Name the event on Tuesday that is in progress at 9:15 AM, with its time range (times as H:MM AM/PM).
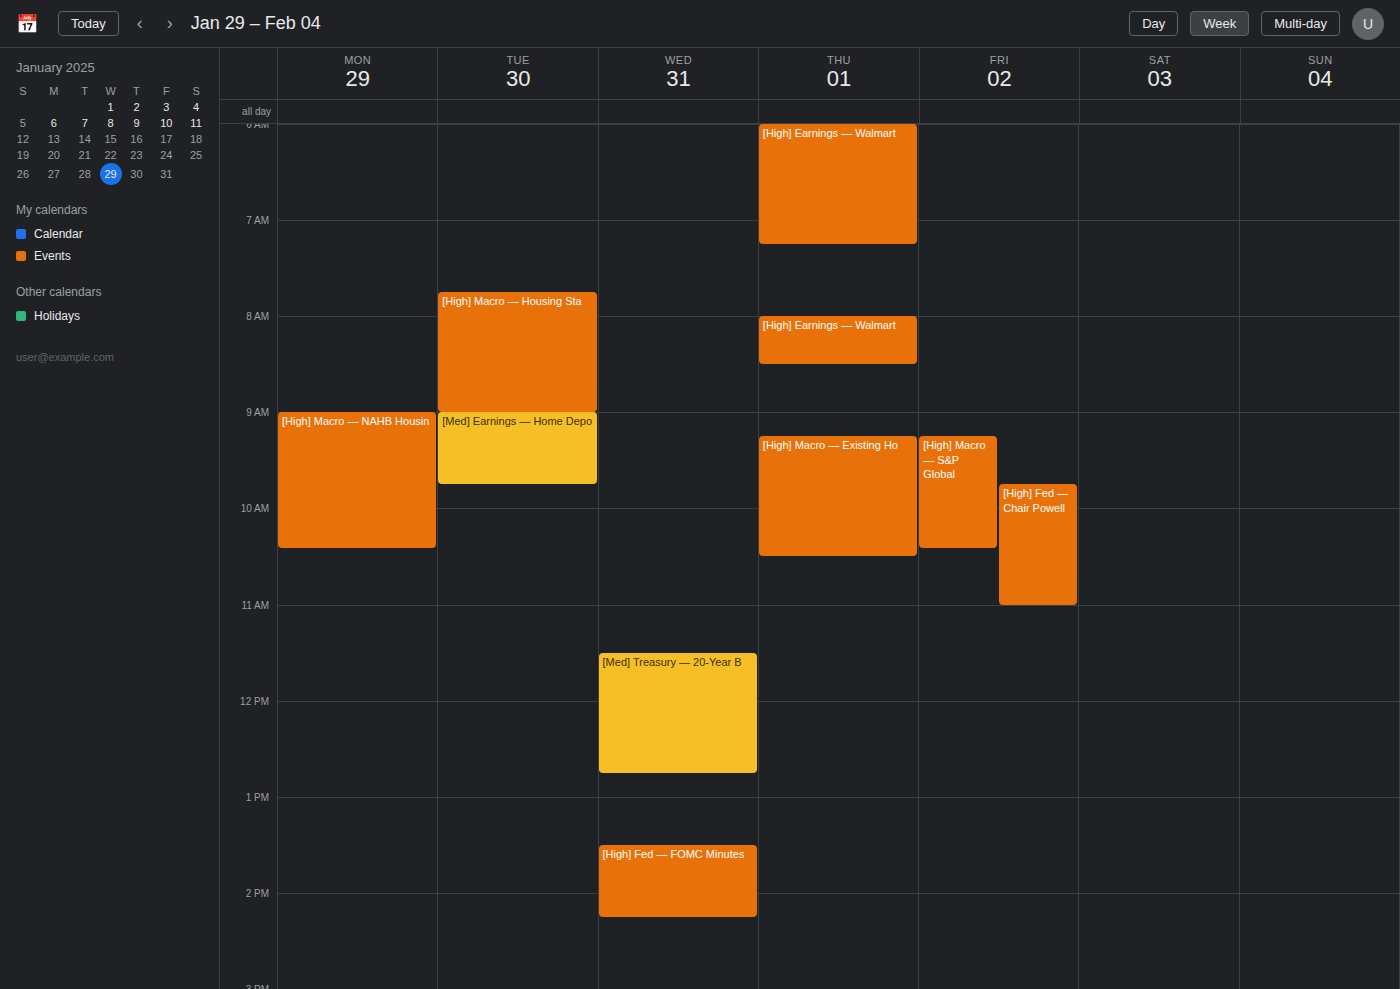
"[Med] Earnings — Home Depo", 9:00 AM to 9:45 AM